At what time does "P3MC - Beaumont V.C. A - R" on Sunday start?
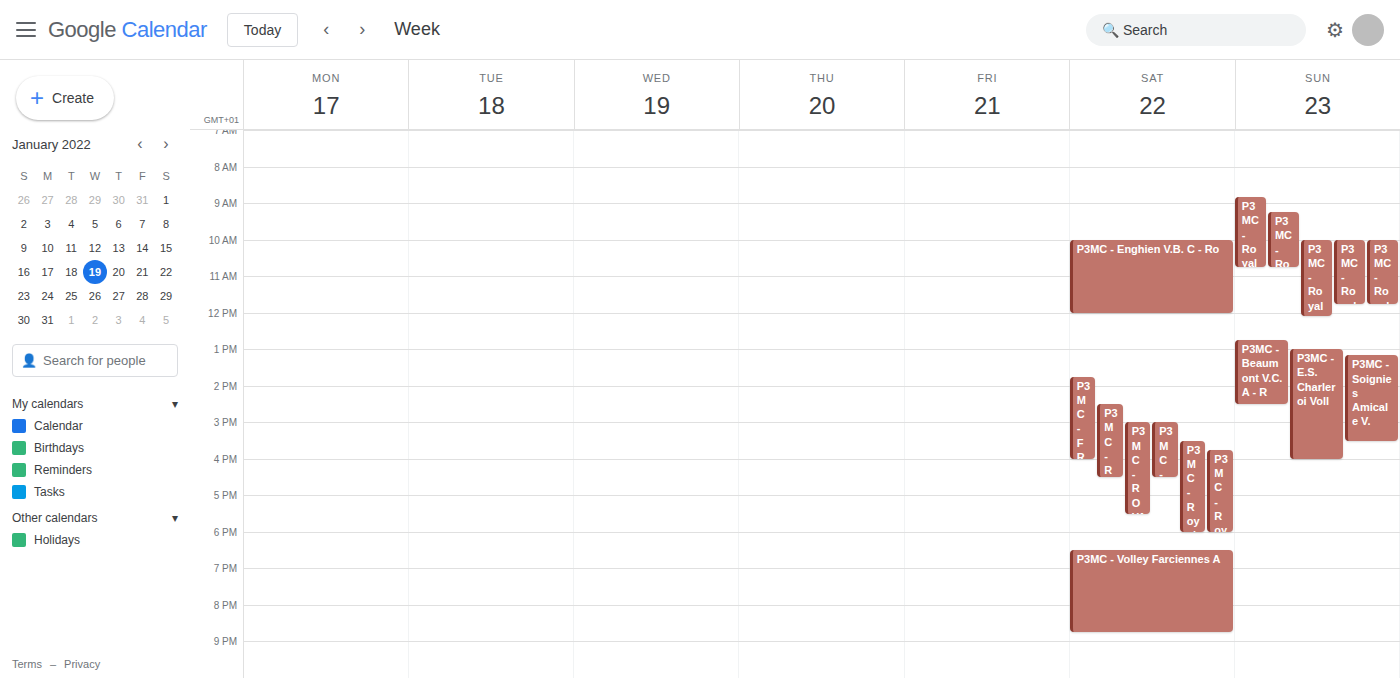
12:45 PM